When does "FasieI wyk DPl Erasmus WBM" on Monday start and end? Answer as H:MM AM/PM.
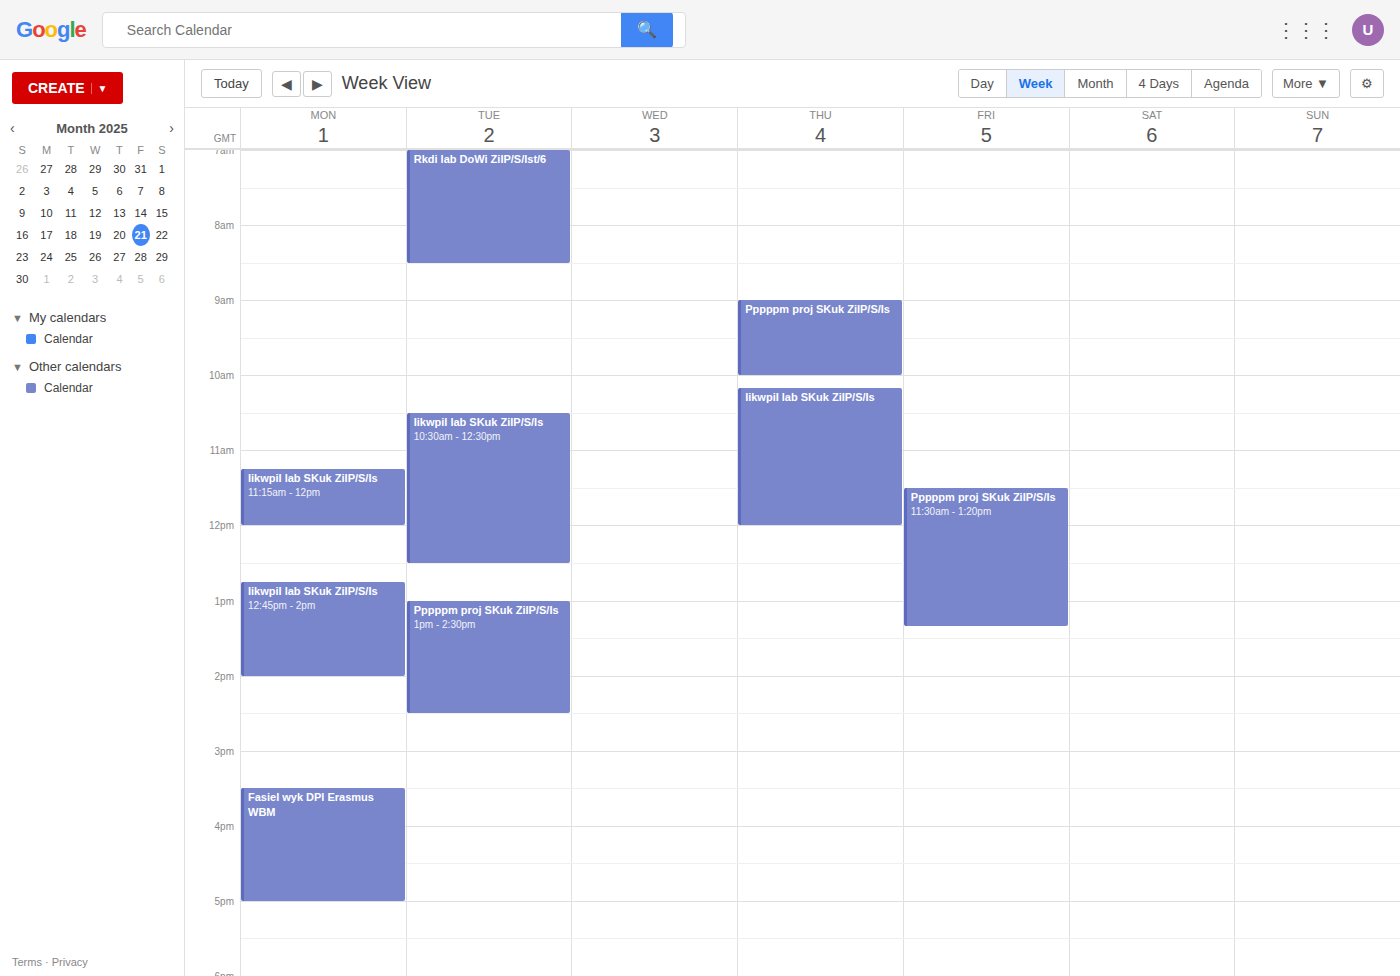
3:30 PM to 5:00 PM